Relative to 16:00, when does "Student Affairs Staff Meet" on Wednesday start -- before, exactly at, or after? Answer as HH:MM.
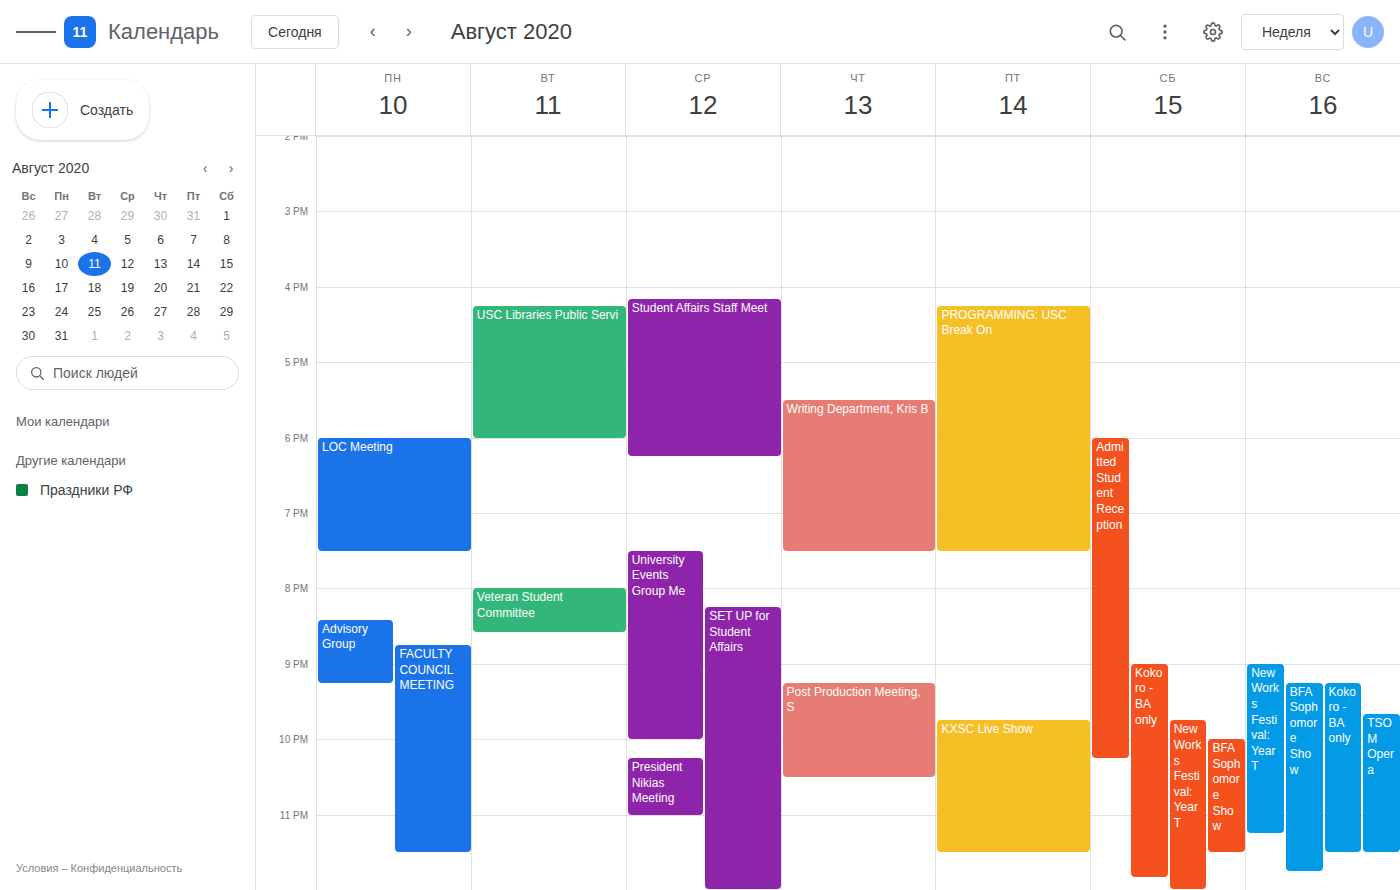
16:10 -- after 16:00, 10 minutes below the 16:00 line.